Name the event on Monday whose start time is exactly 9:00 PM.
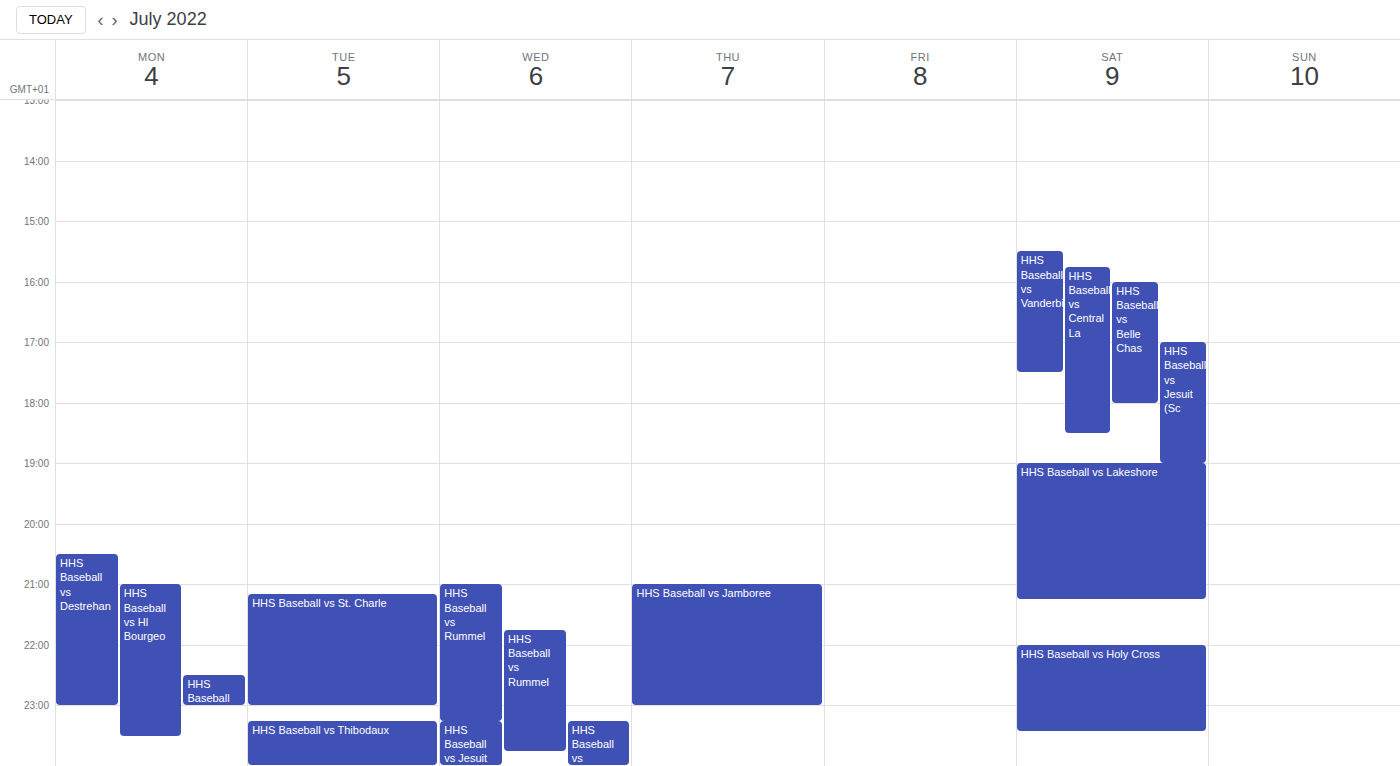
"HHS Baseball vs Hl Bourgeo"